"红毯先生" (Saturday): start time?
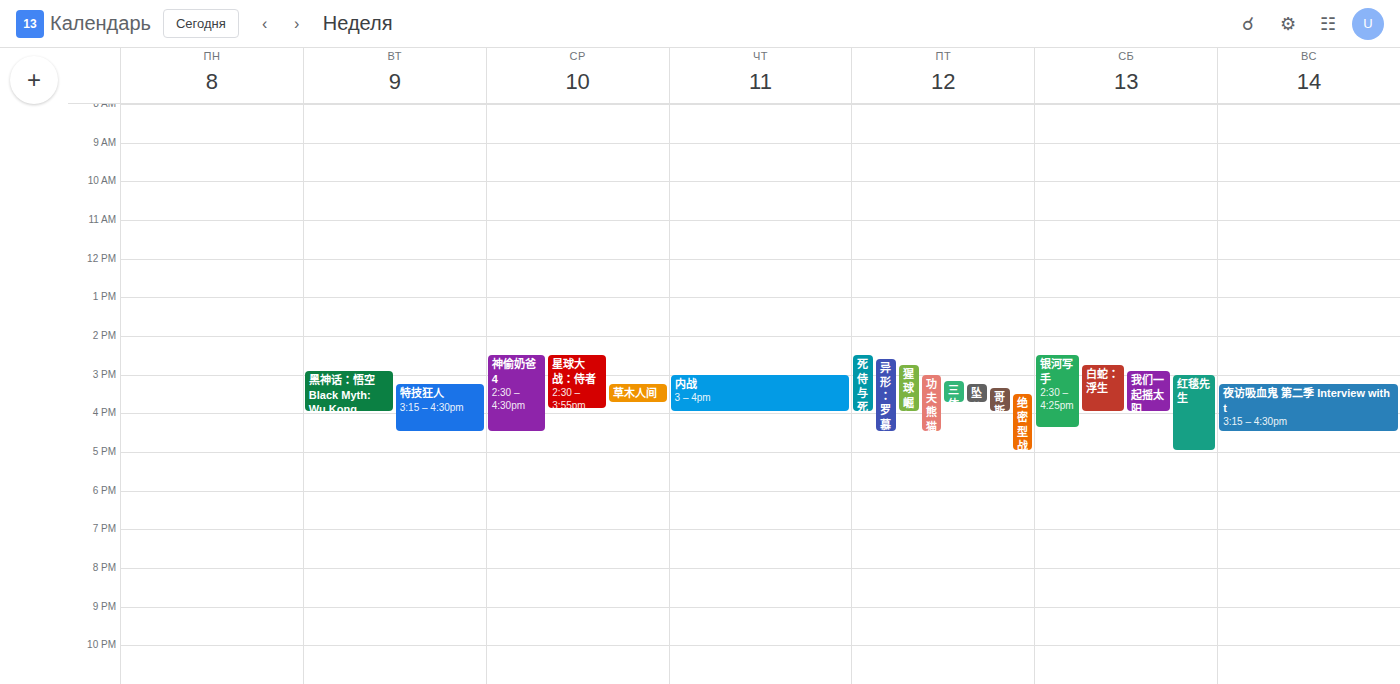
3:00 PM